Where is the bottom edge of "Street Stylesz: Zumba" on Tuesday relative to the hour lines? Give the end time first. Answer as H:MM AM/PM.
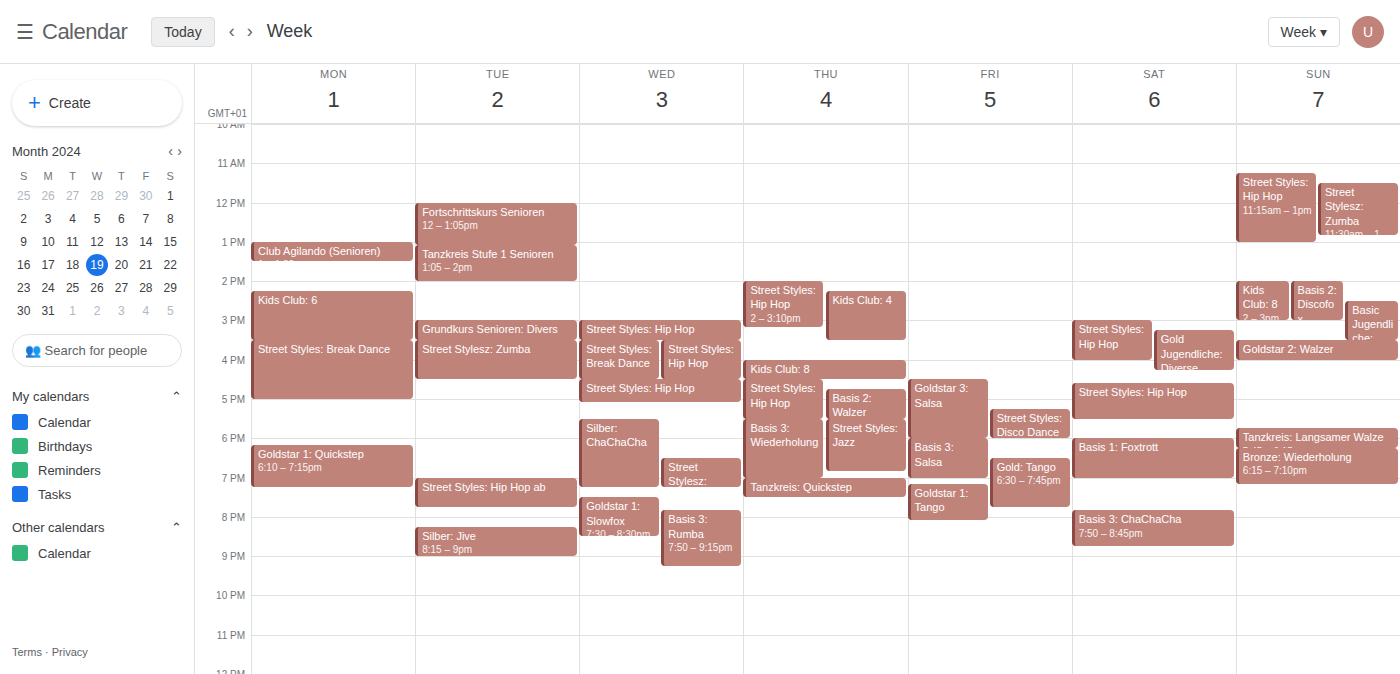
4:30 PM -- halfway between the 4 PM and 5 PM lines.